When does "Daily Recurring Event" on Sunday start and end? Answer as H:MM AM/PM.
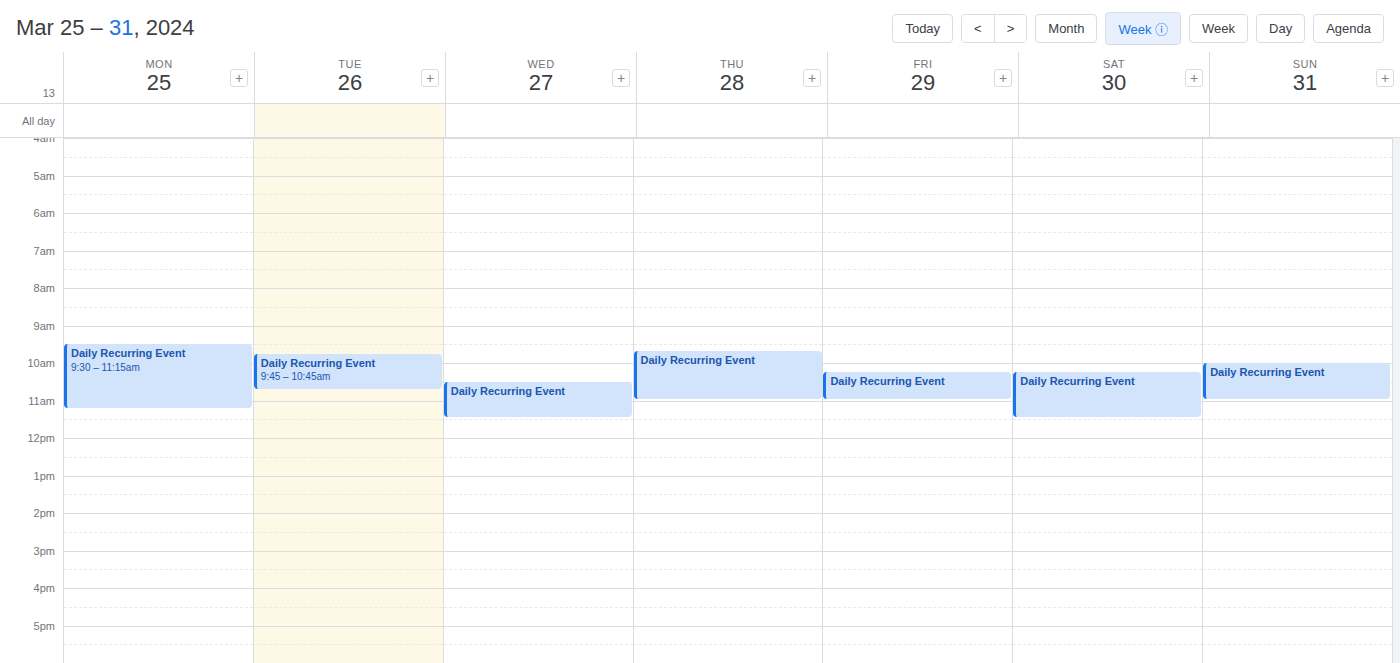
10:00 AM to 11:00 AM